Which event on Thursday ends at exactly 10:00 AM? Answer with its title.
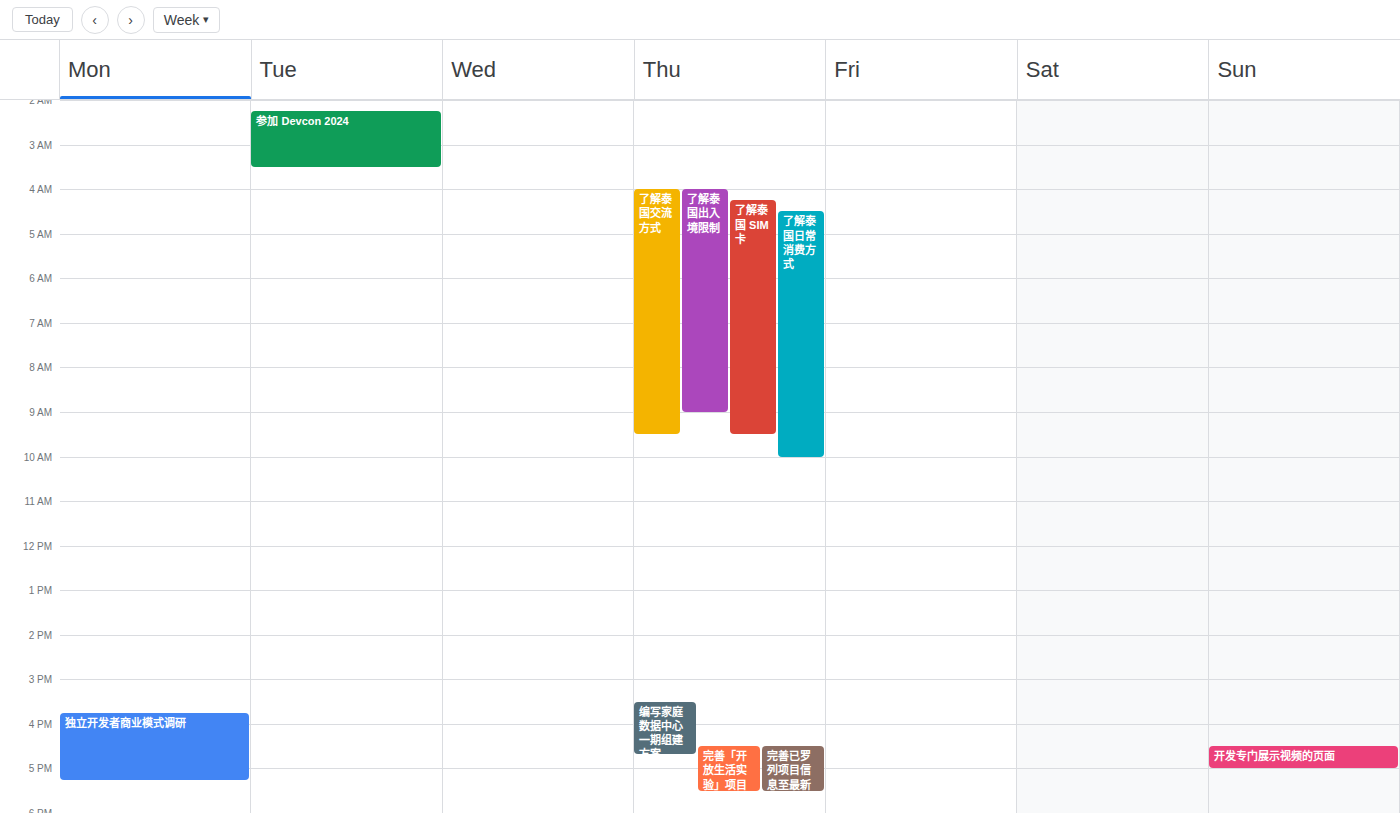
"了解泰国日常消费方式"